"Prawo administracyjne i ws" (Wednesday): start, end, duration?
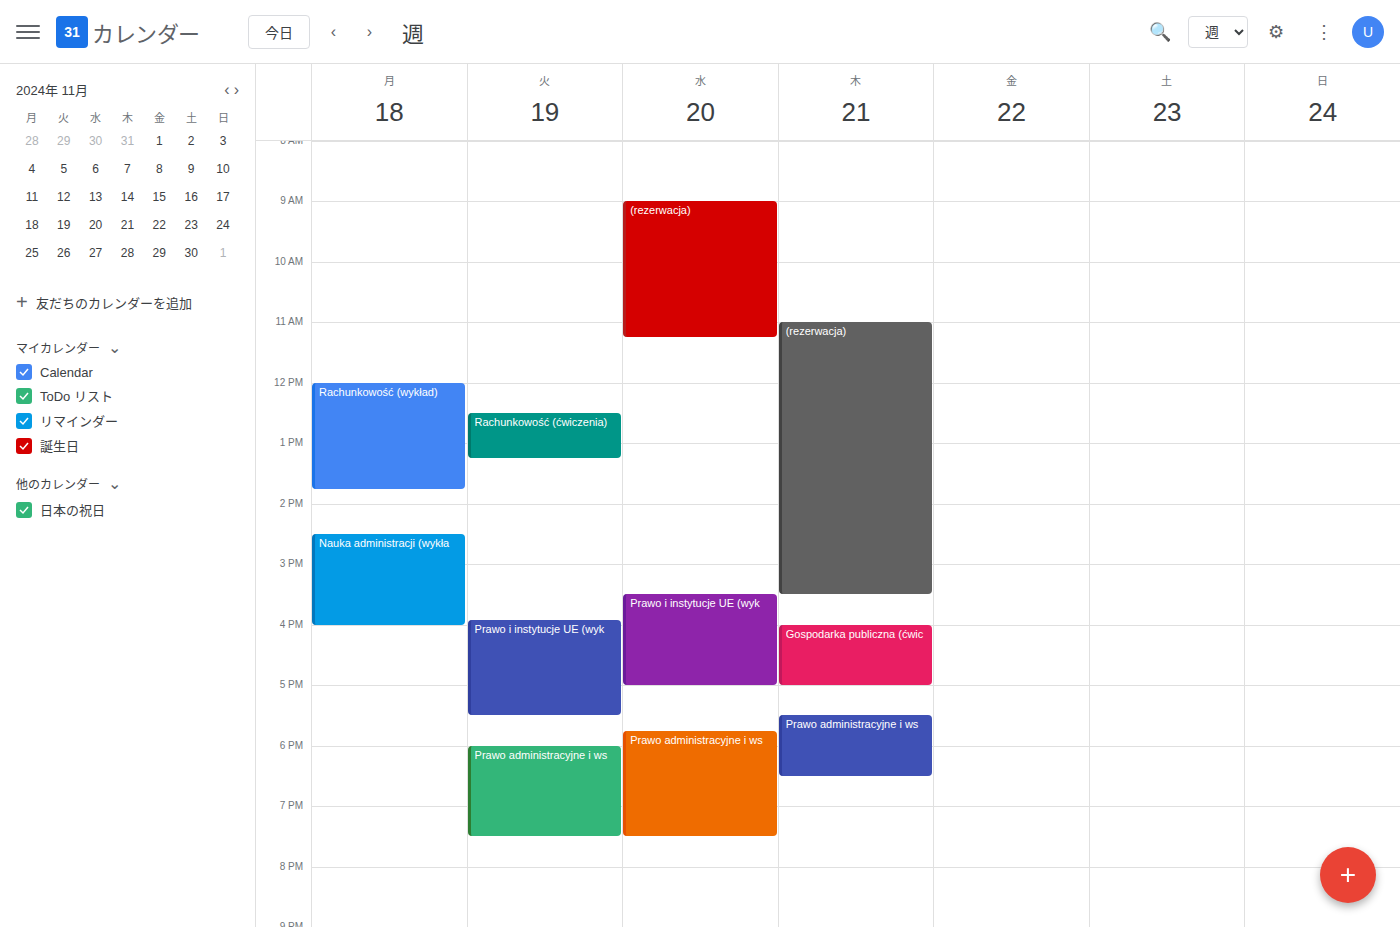
5:45 PM to 7:30 PM, 1 hour 45 minutes